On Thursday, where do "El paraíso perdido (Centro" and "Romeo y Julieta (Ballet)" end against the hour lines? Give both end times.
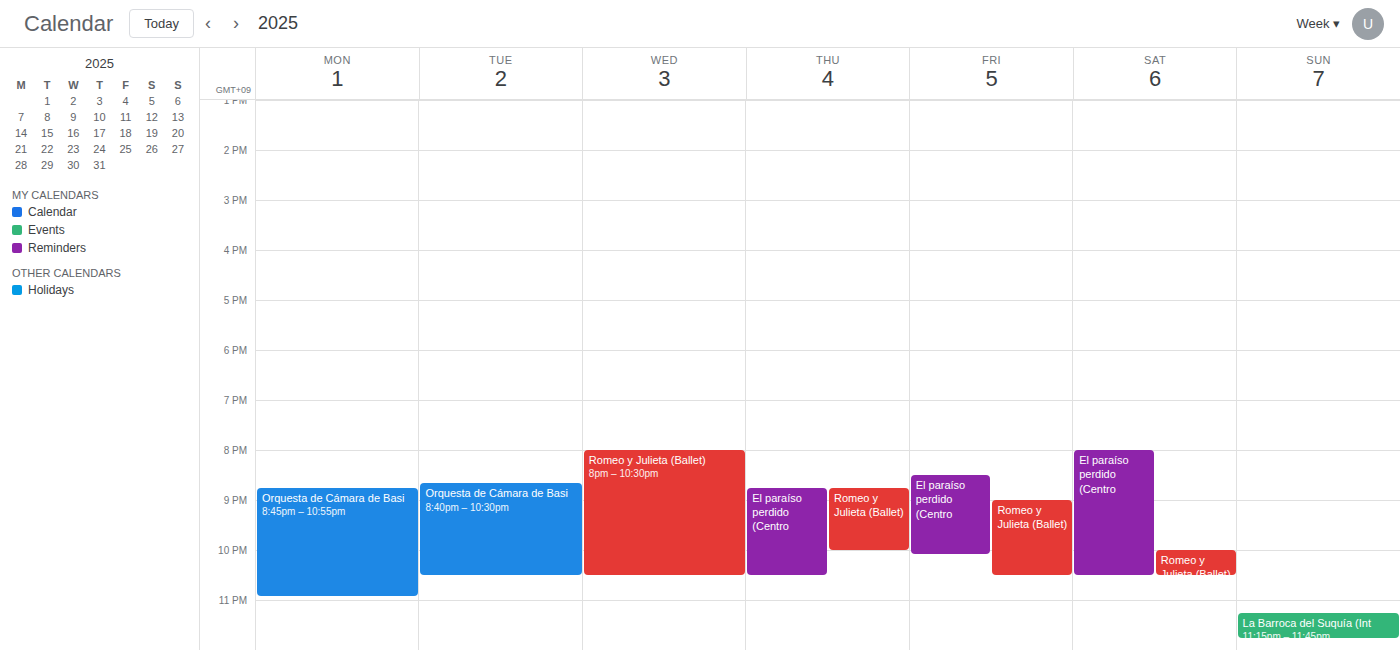
"El paraíso perdido (Centro": 10:30 PM, halfway between the 10 PM and 11 PM lines. "Romeo y Julieta (Ballet)": 10:00 PM, exactly on the 10 PM line.